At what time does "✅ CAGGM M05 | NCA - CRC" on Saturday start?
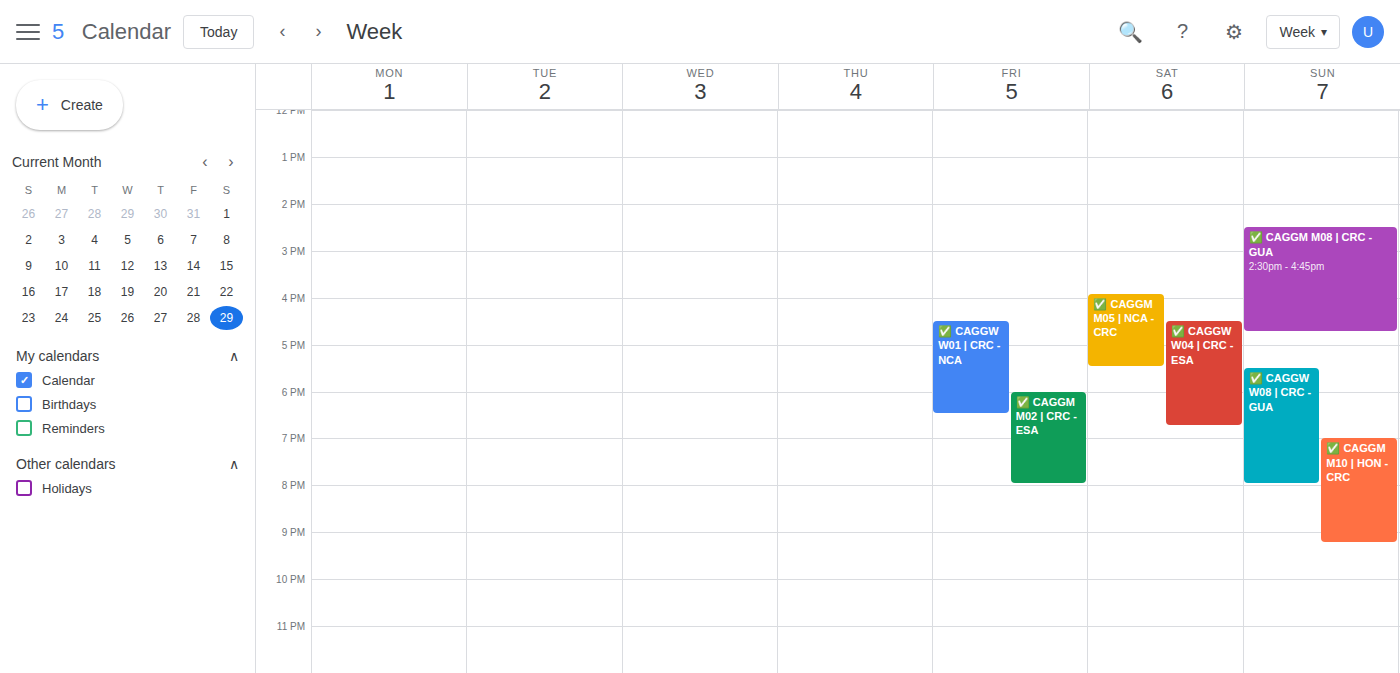
3:55 PM